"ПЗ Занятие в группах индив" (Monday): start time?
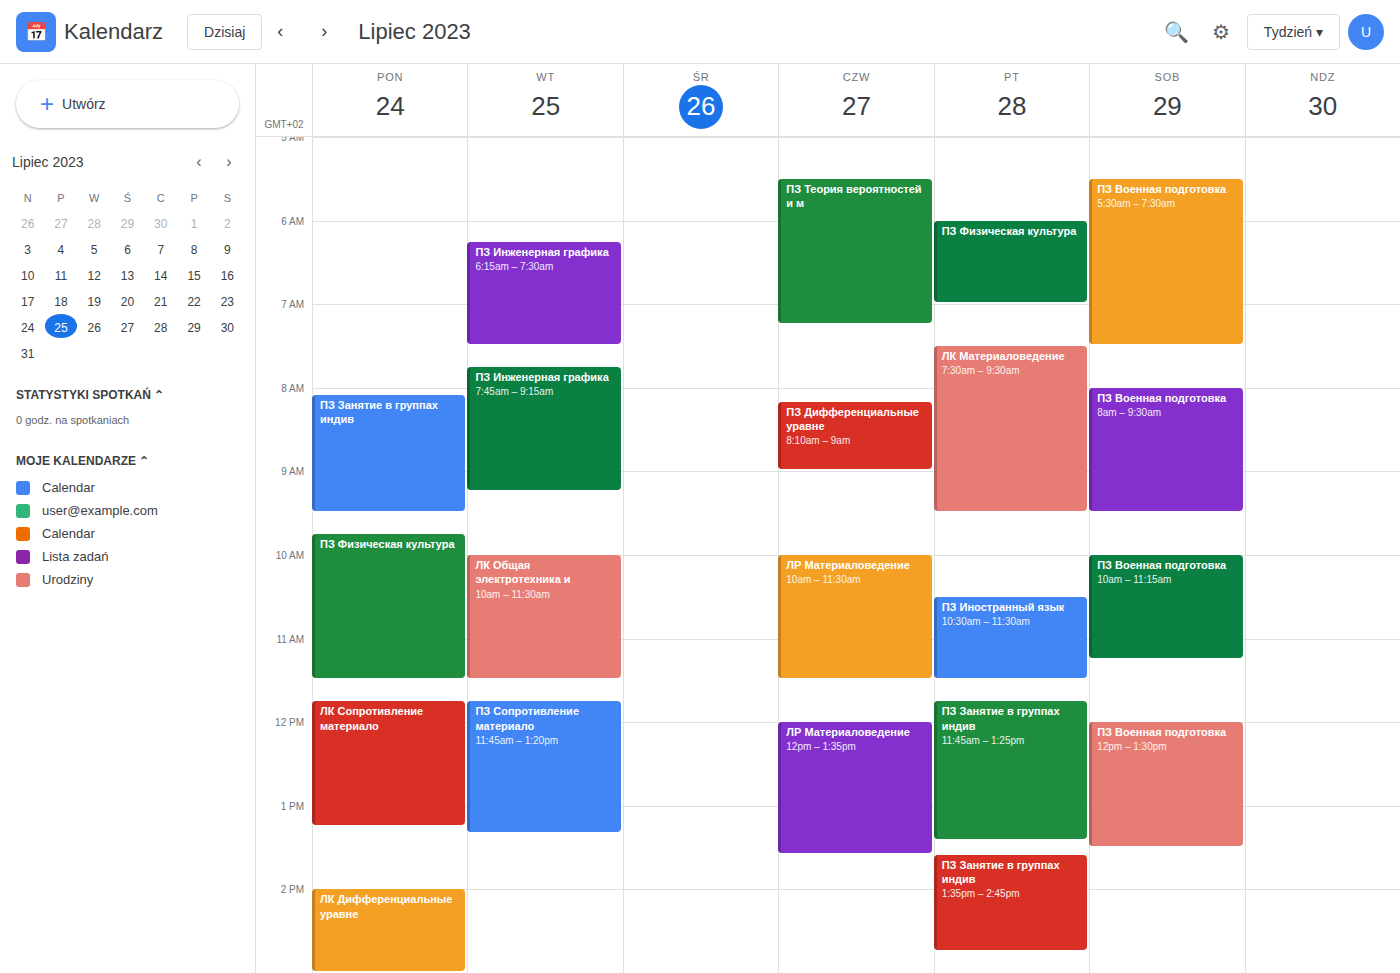
8:05 AM